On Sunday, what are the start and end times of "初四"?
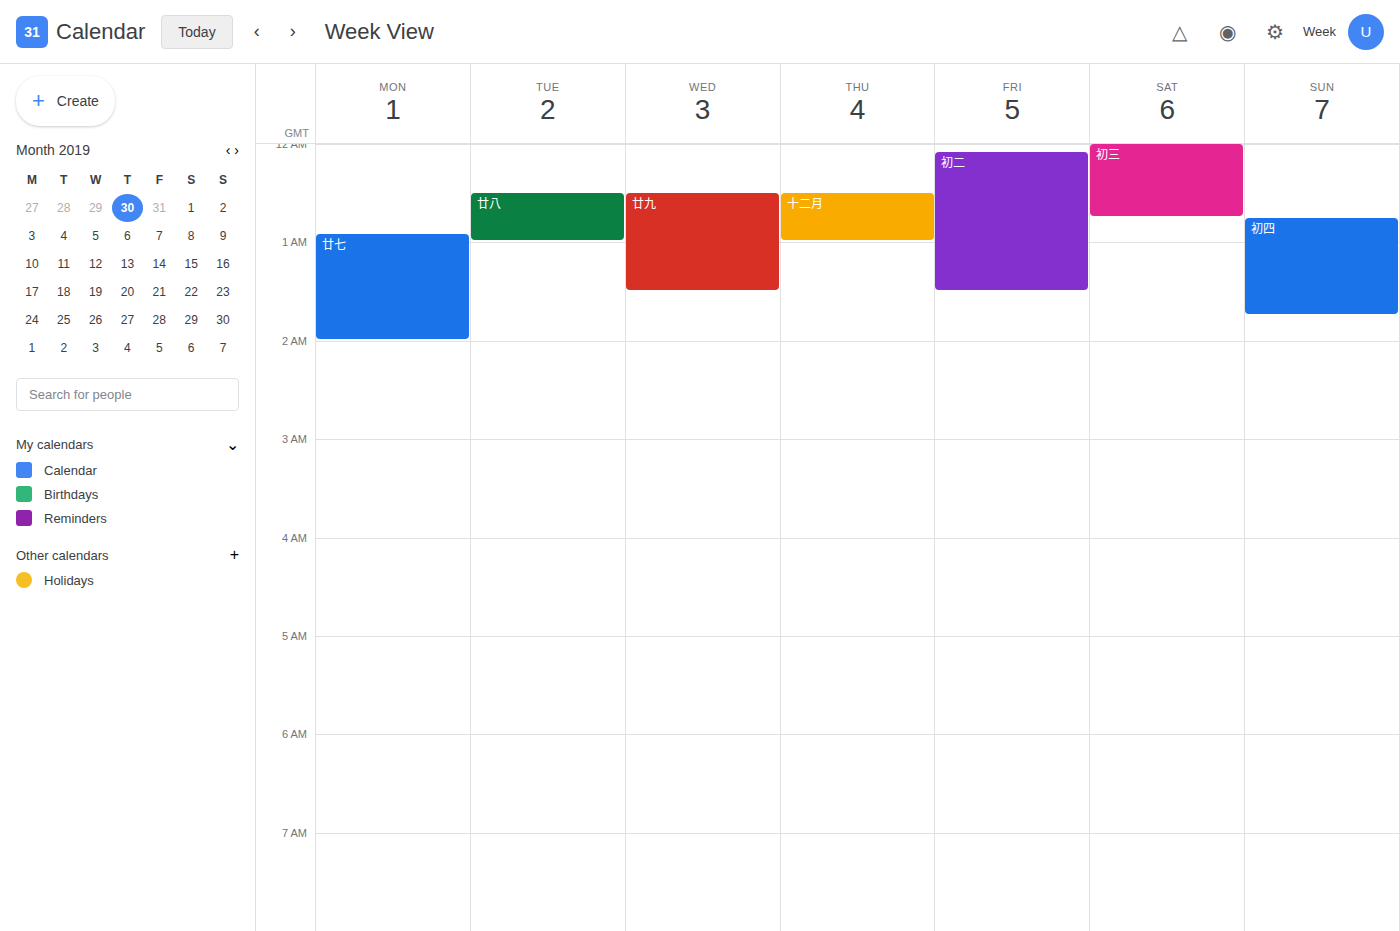
00:45 to 01:45